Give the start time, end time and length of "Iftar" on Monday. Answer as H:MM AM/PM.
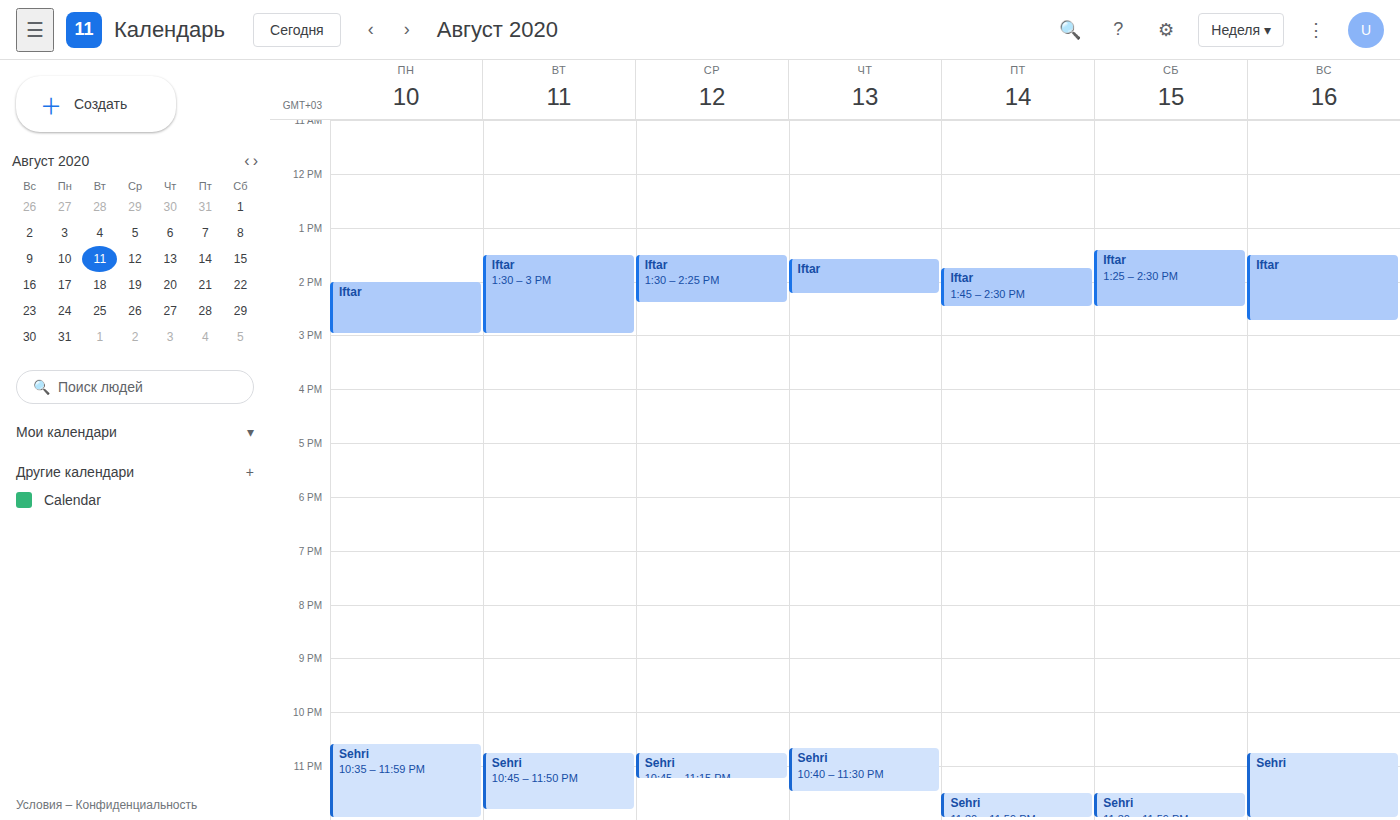
2:00 PM to 3:00 PM, 1 hour